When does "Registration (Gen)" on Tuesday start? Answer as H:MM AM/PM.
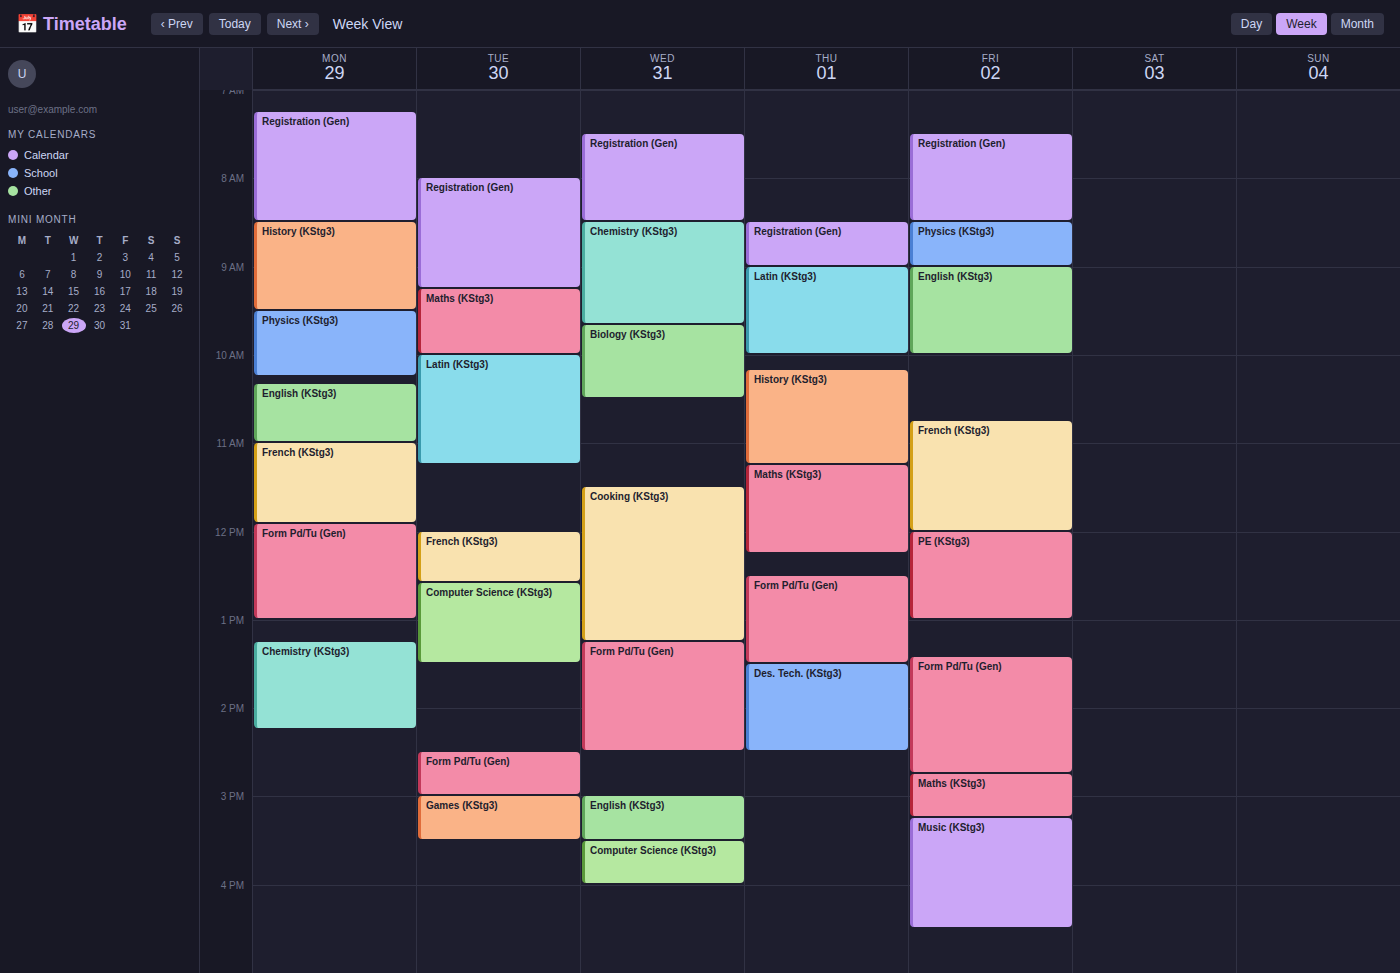
8:00 AM